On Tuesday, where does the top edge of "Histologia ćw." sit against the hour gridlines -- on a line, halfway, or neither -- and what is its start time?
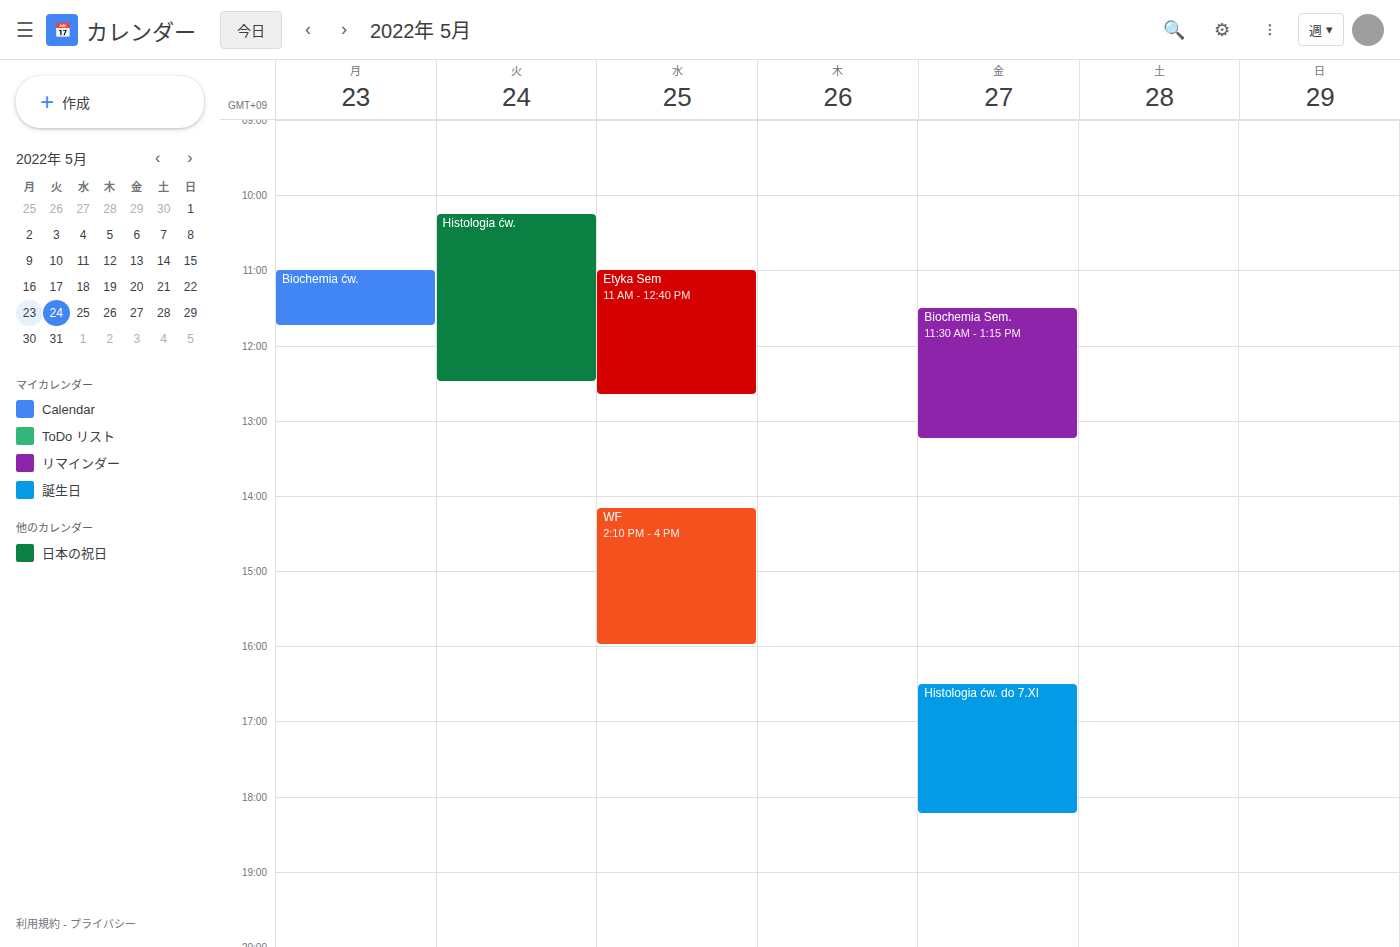
10:15 -- neither: a quarter of the way from the 10:00 line to the 11:00 line.